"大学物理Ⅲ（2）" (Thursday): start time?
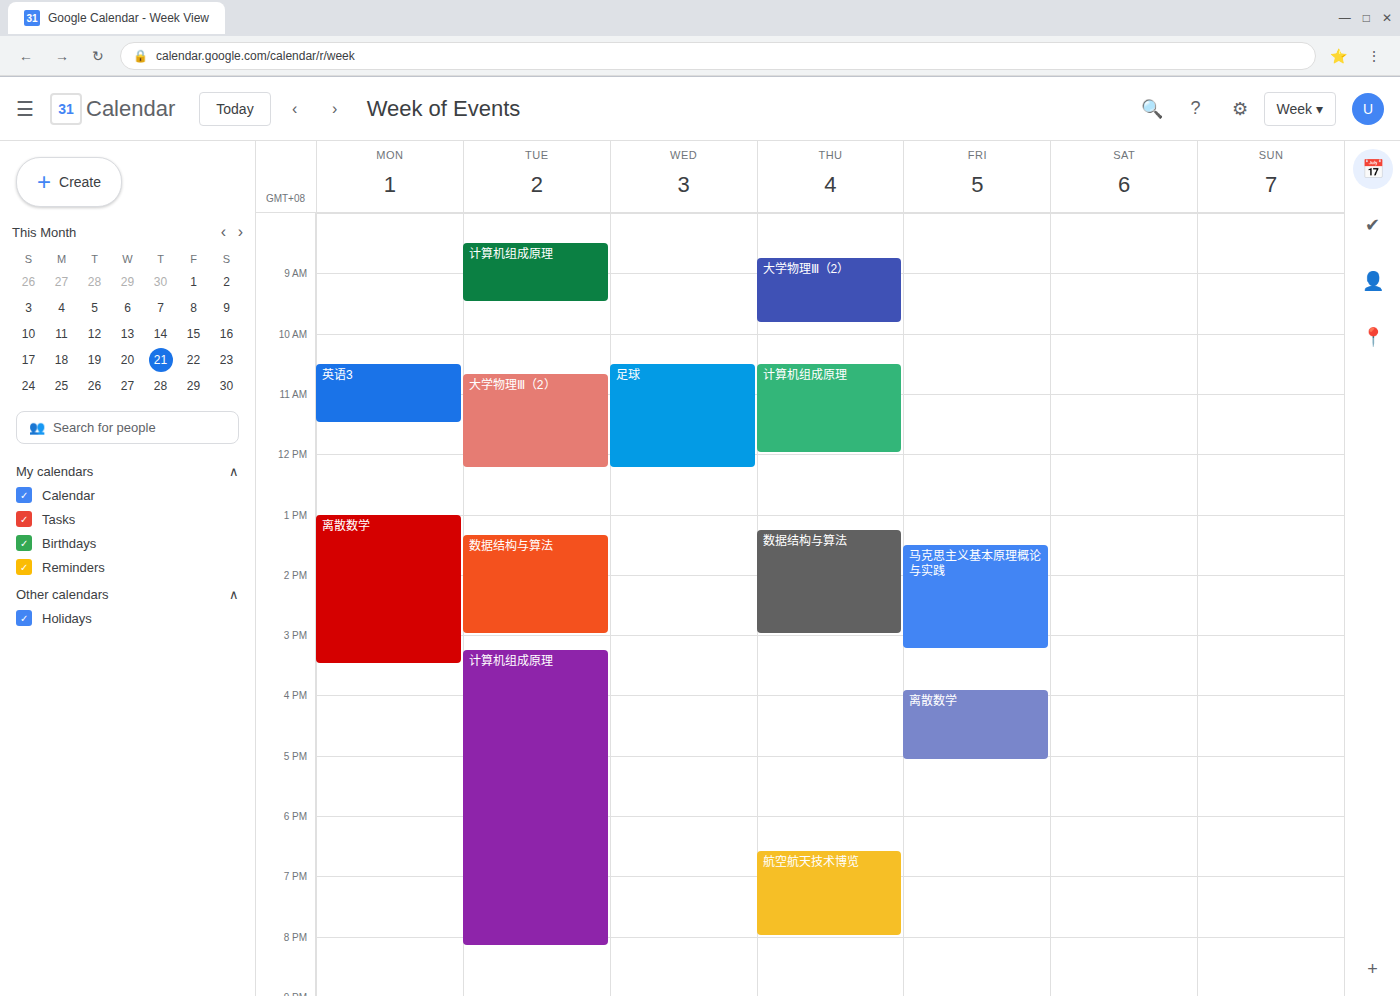
8:45 AM